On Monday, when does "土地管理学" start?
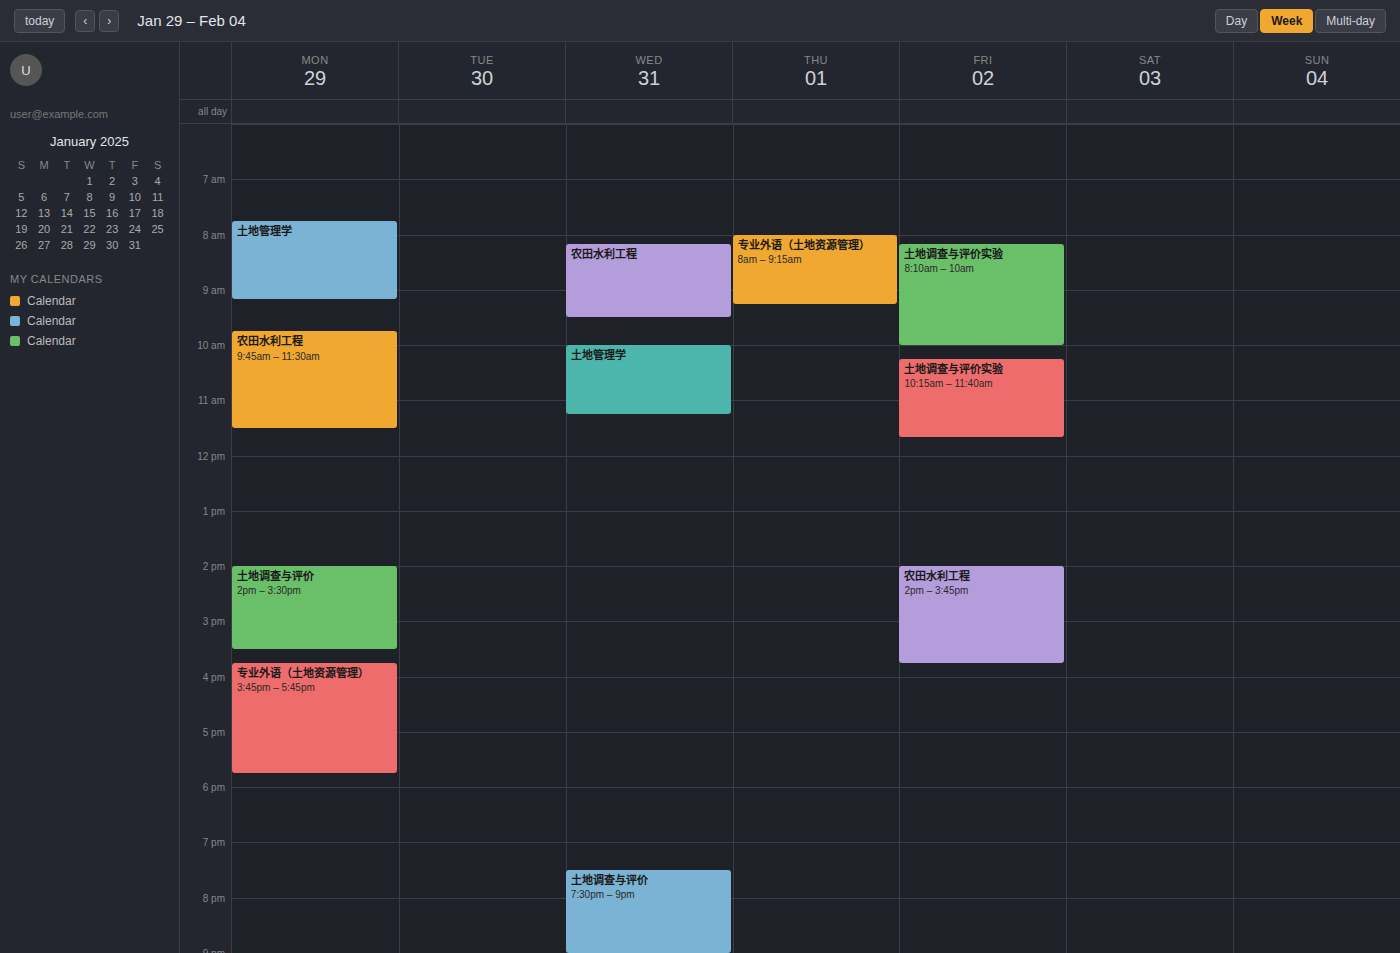
7:45 AM